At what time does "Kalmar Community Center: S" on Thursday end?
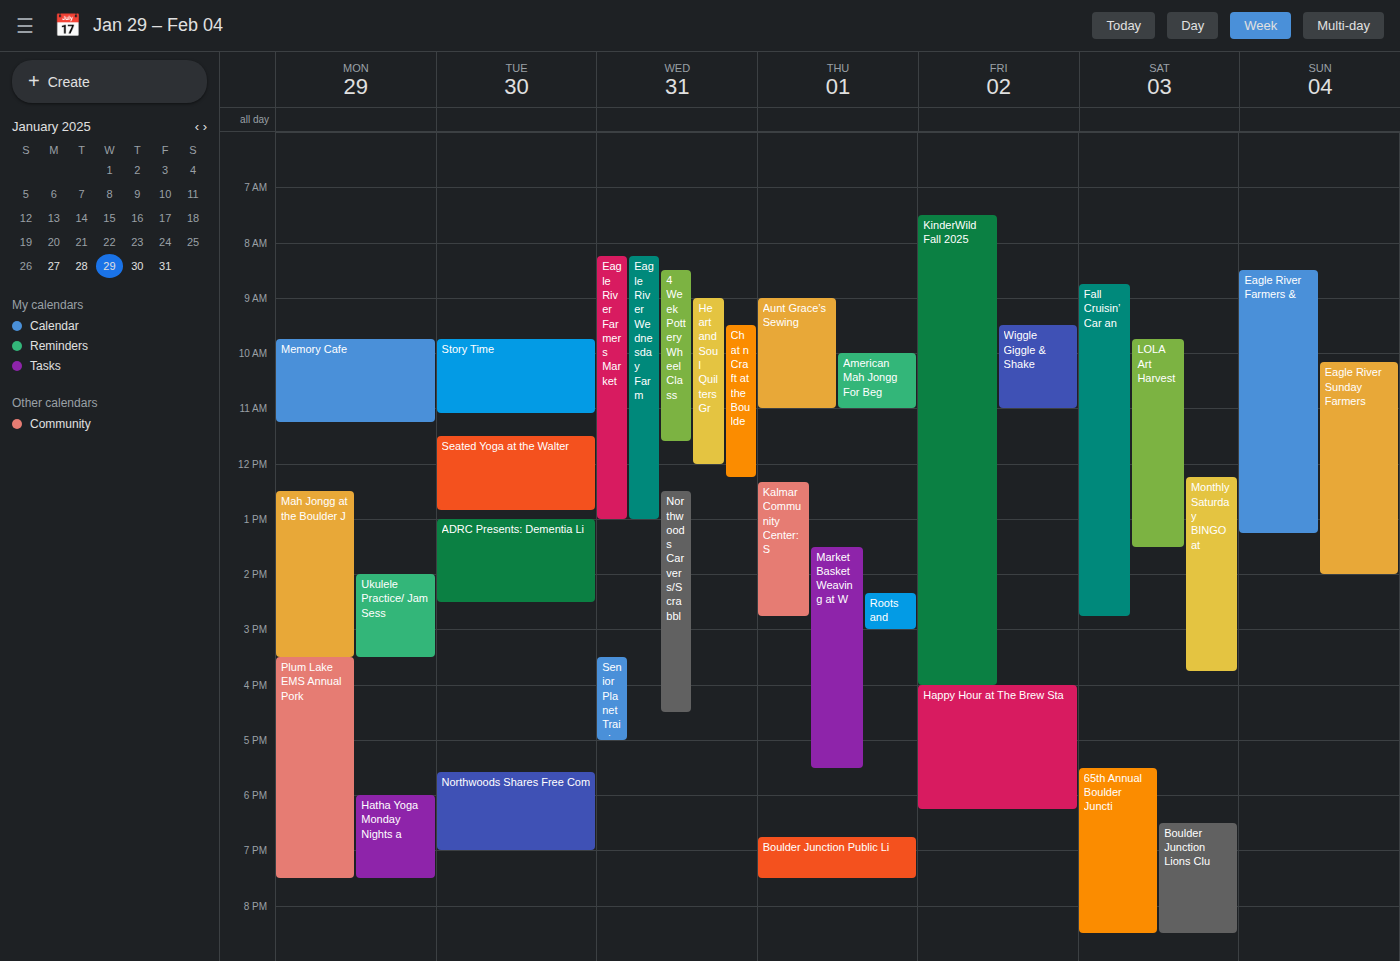
2:45 PM